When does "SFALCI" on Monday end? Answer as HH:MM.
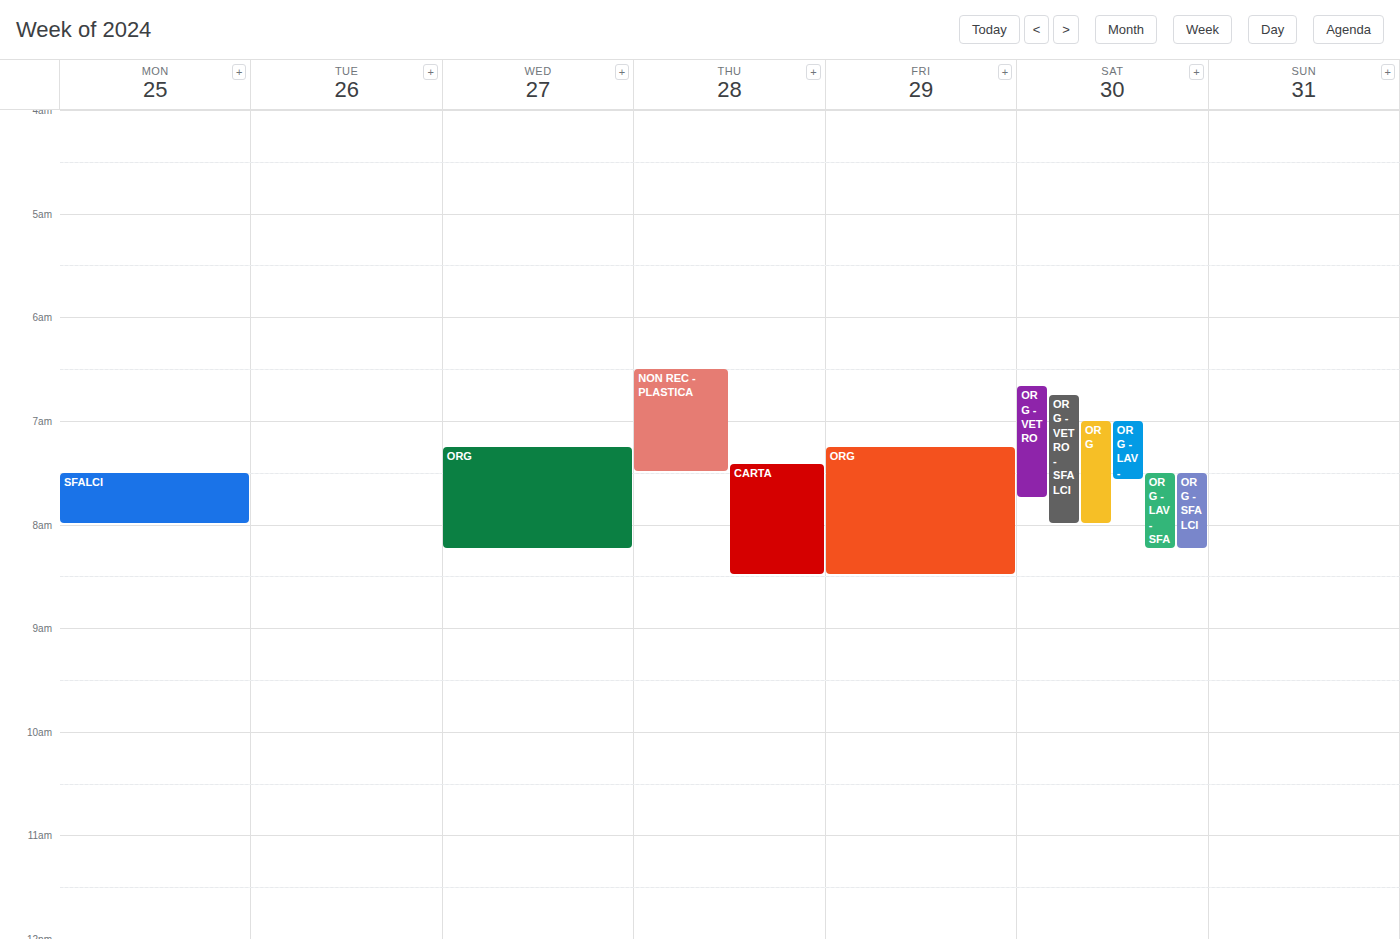
08:00